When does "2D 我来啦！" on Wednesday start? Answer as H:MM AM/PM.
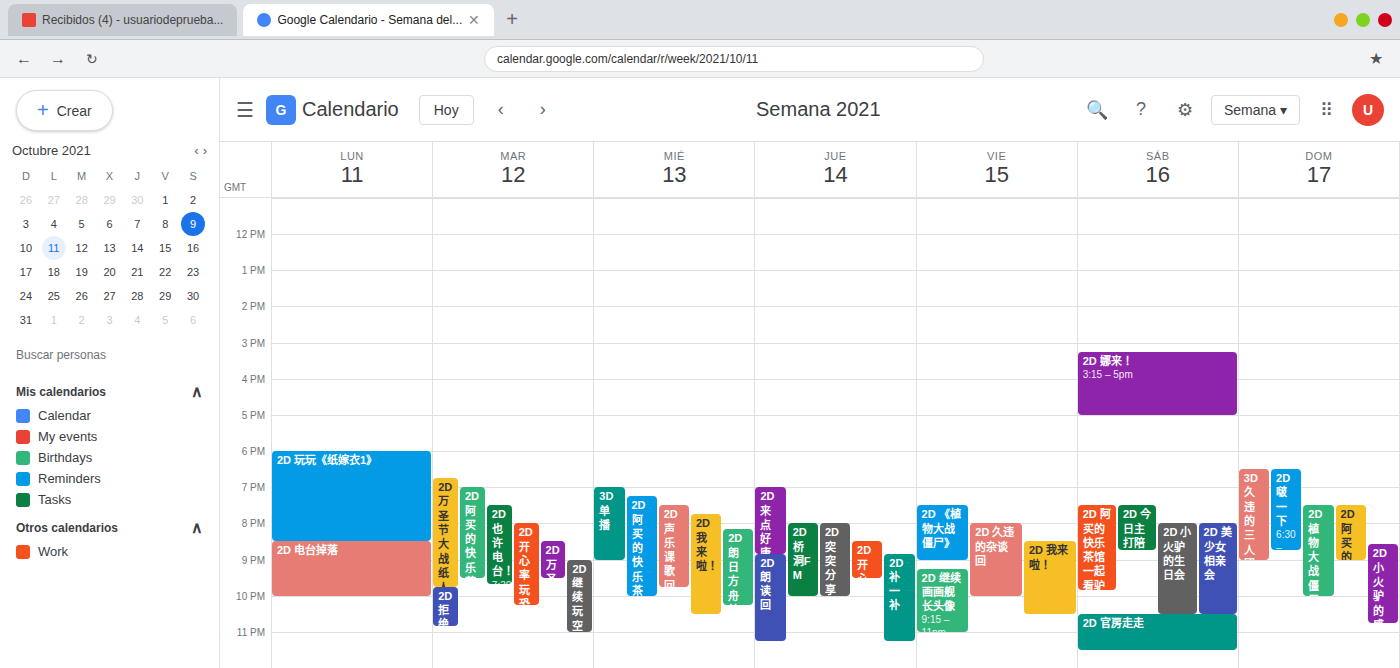
7:45 PM